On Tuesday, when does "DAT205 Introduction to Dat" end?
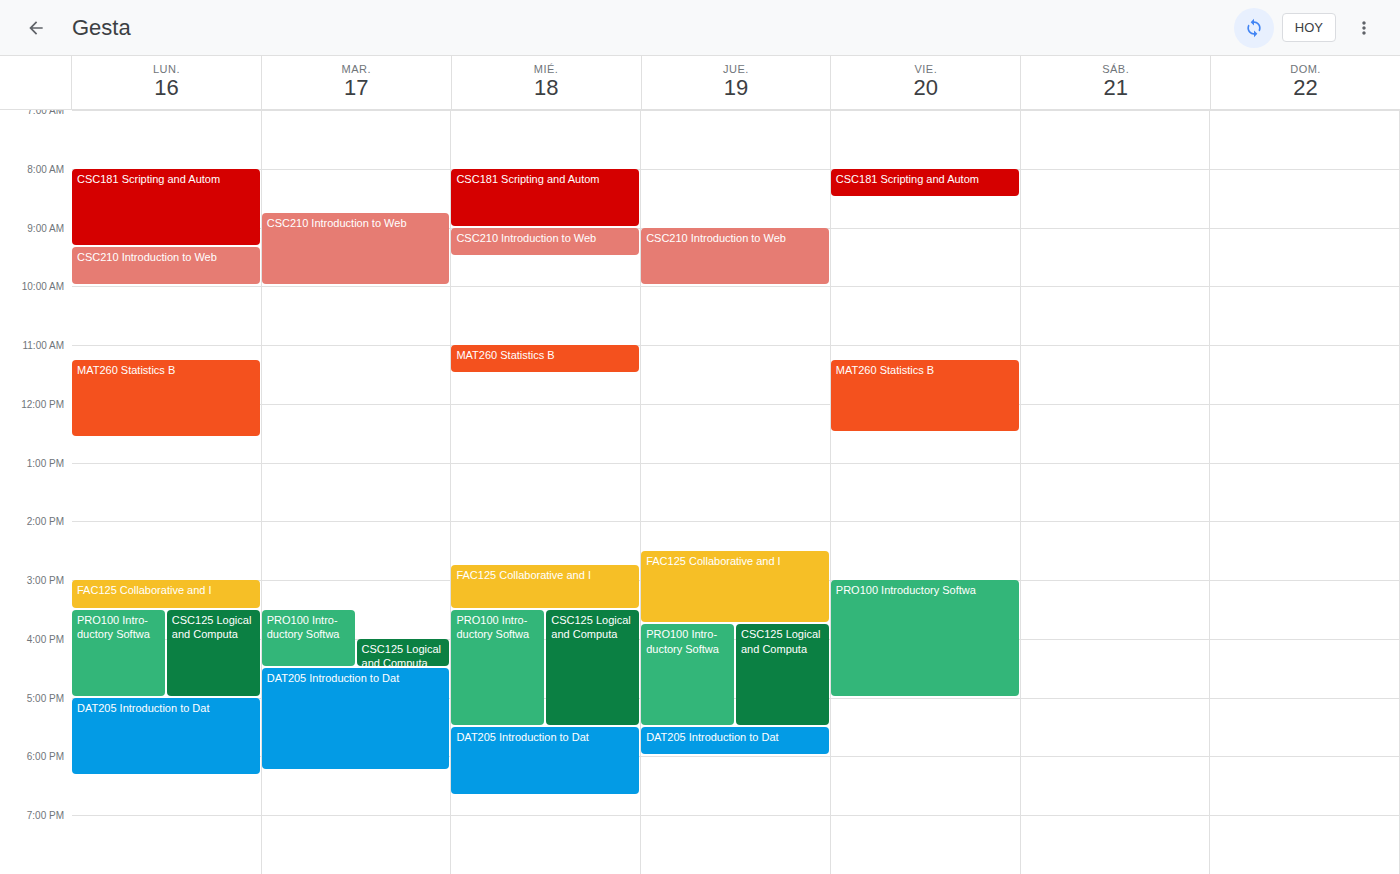
6:15 PM